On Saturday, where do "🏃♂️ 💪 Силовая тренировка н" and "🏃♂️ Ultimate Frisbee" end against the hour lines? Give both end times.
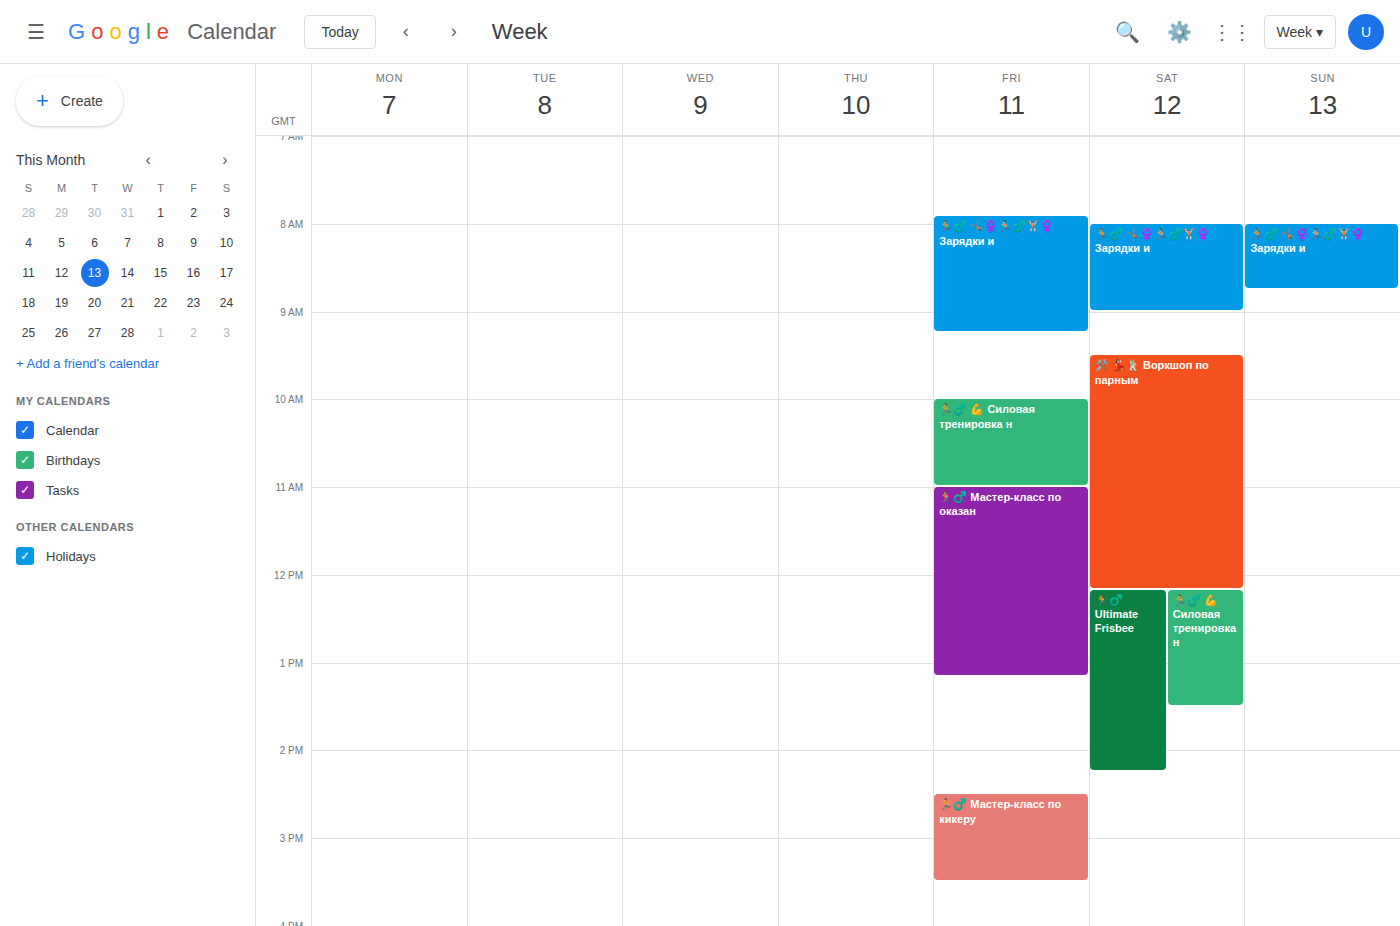
"🏃♂️ 💪 Силовая тренировка н": 1:30 PM, halfway between the 1 PM and 2 PM lines. "🏃♂️ Ultimate Frisbee": 2:15 PM, neither: a quarter of the way from the 2 PM line to the 3 PM line.